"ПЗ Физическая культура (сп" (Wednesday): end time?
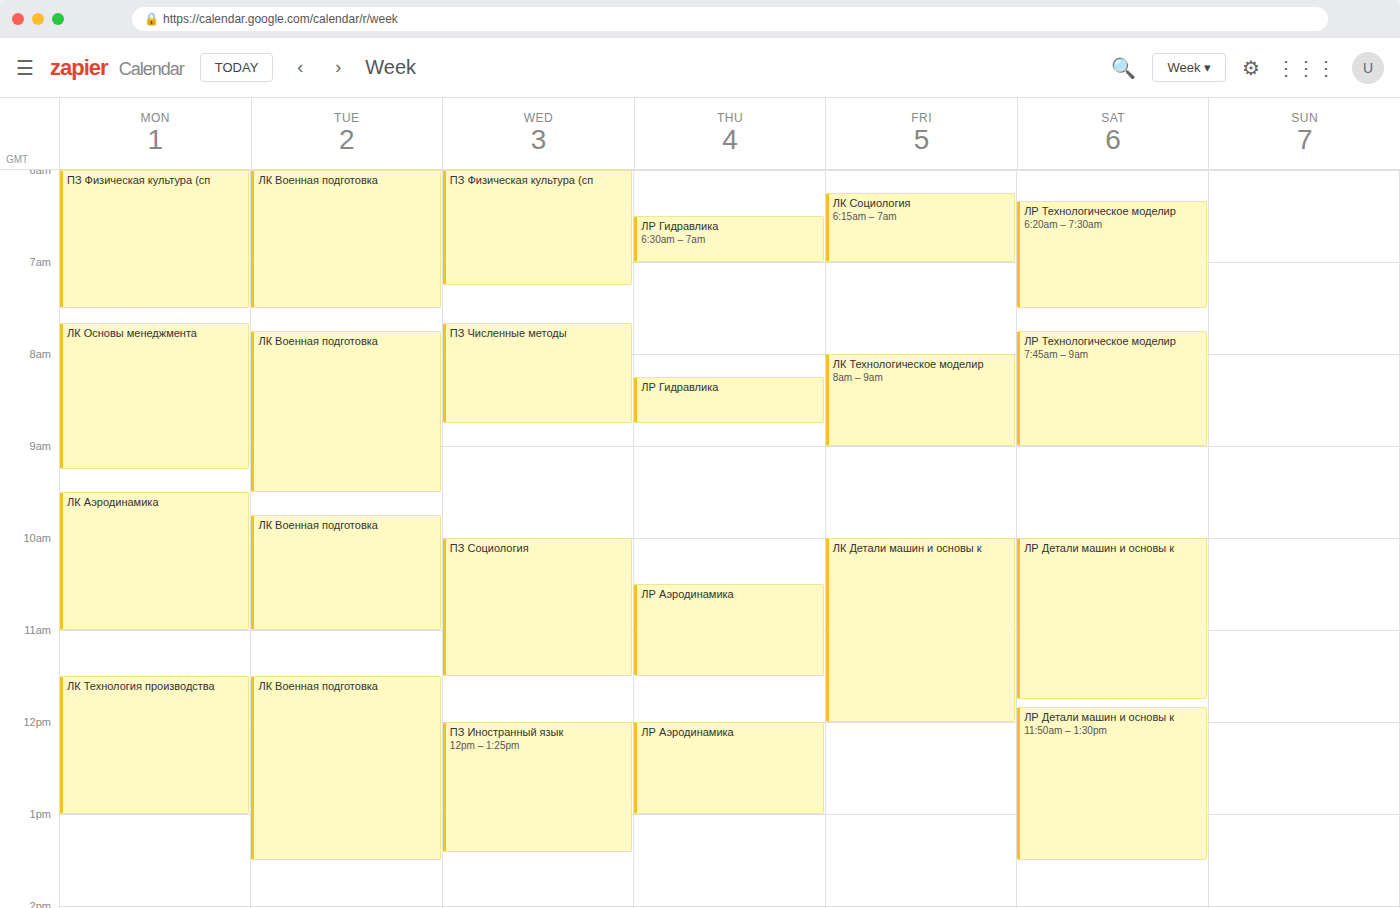
7:15 AM